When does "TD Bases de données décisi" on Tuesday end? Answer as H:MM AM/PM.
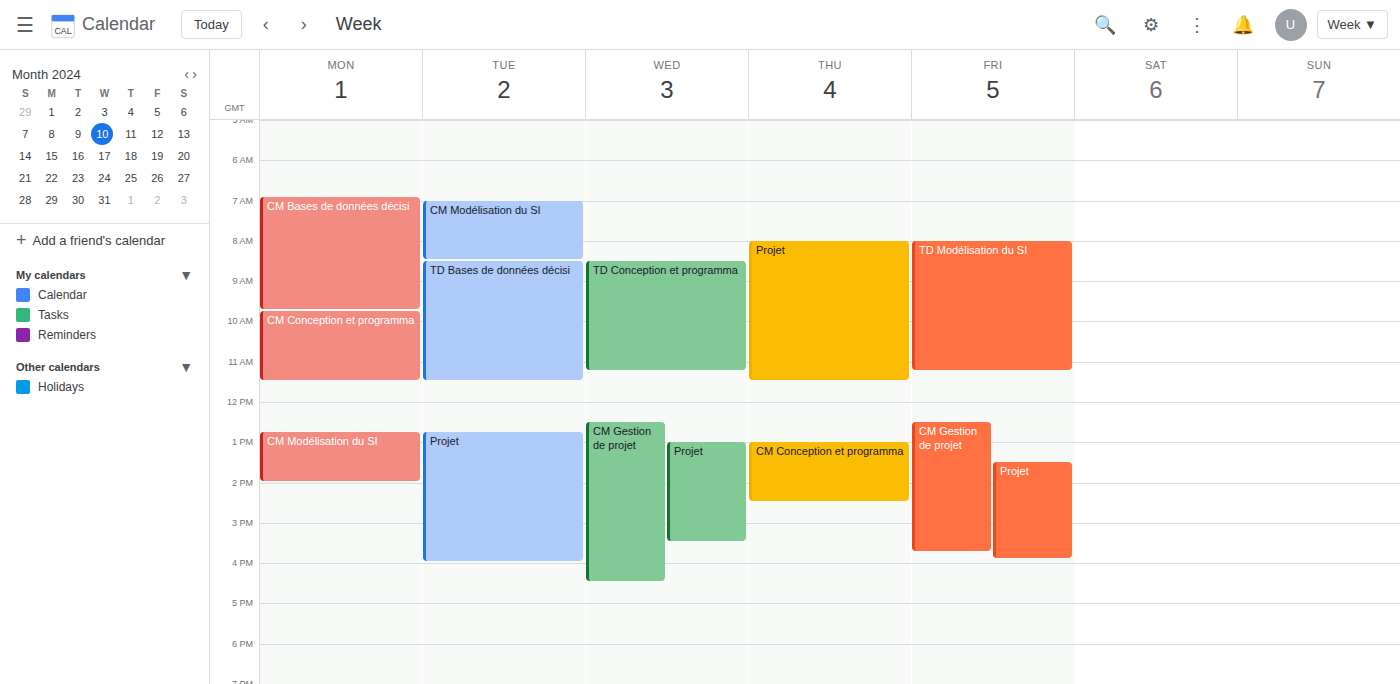
11:30 AM